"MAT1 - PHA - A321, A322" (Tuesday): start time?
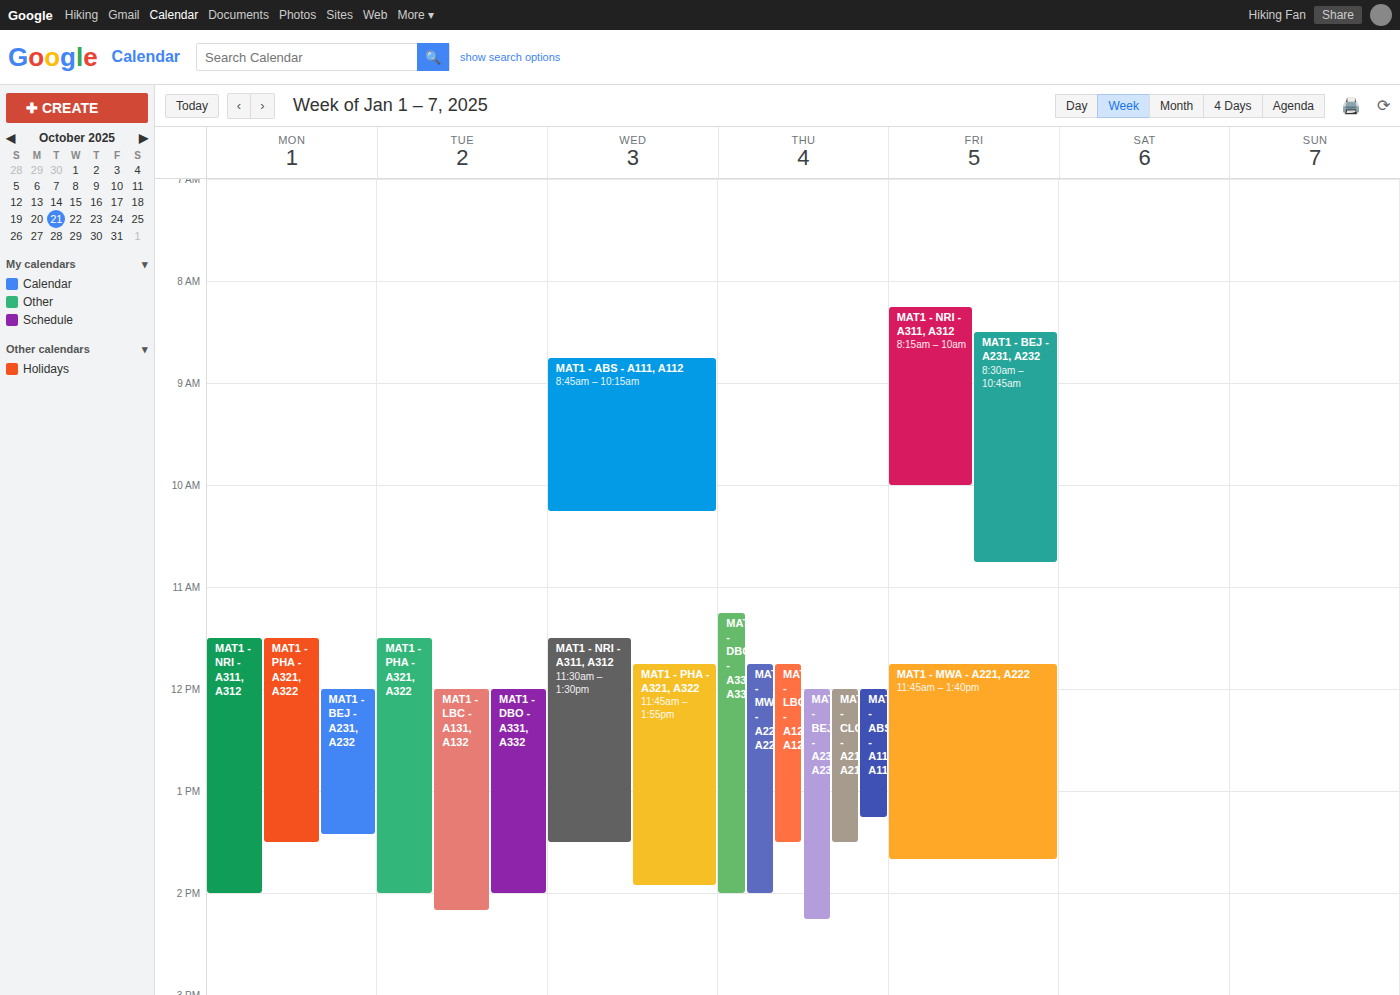
11:30 AM